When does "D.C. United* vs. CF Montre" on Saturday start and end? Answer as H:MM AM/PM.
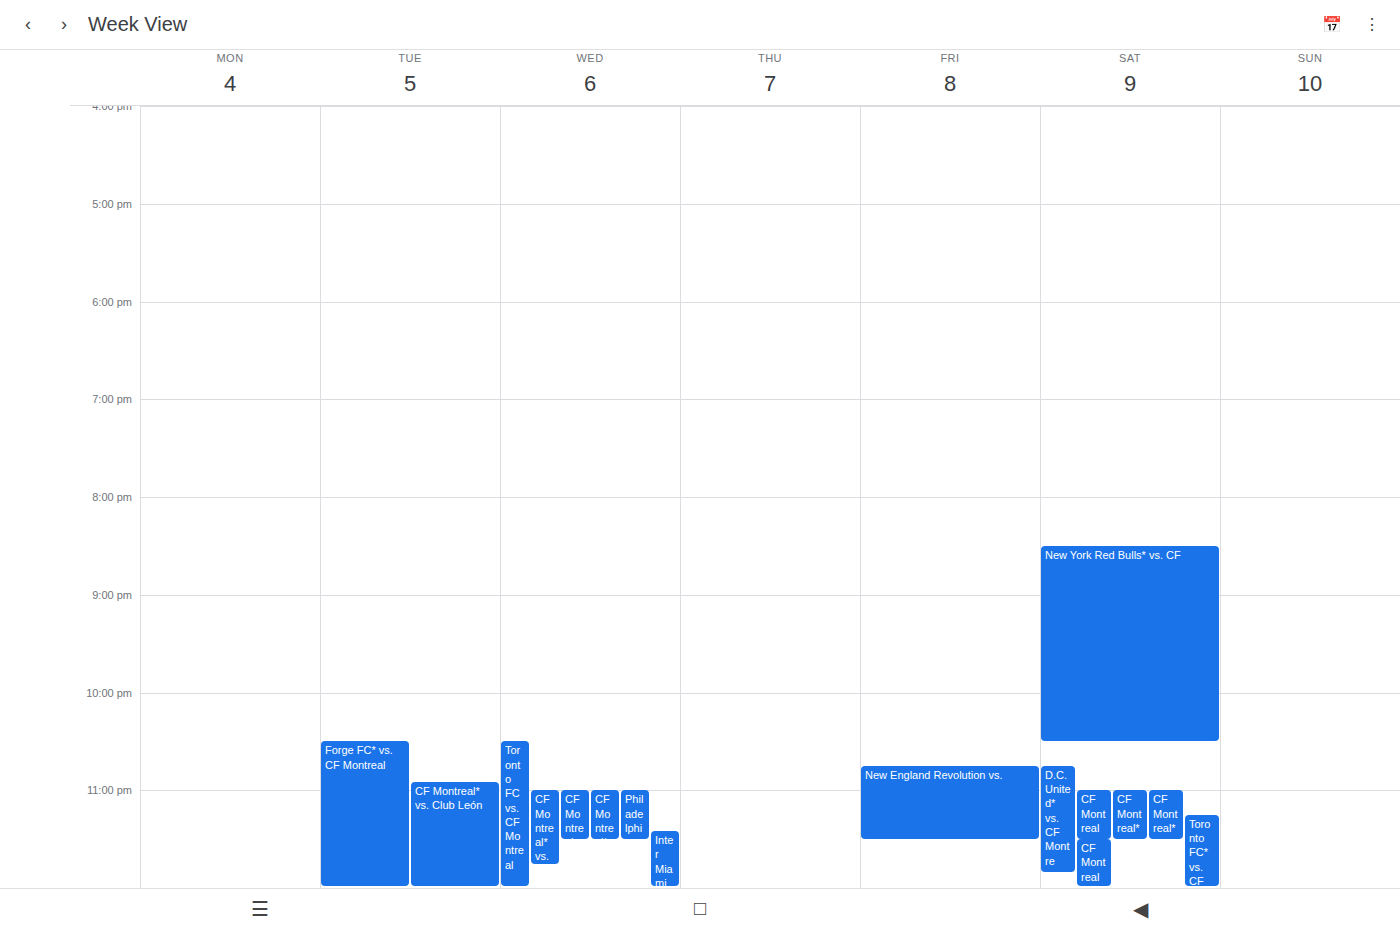
10:45 PM to 11:50 PM